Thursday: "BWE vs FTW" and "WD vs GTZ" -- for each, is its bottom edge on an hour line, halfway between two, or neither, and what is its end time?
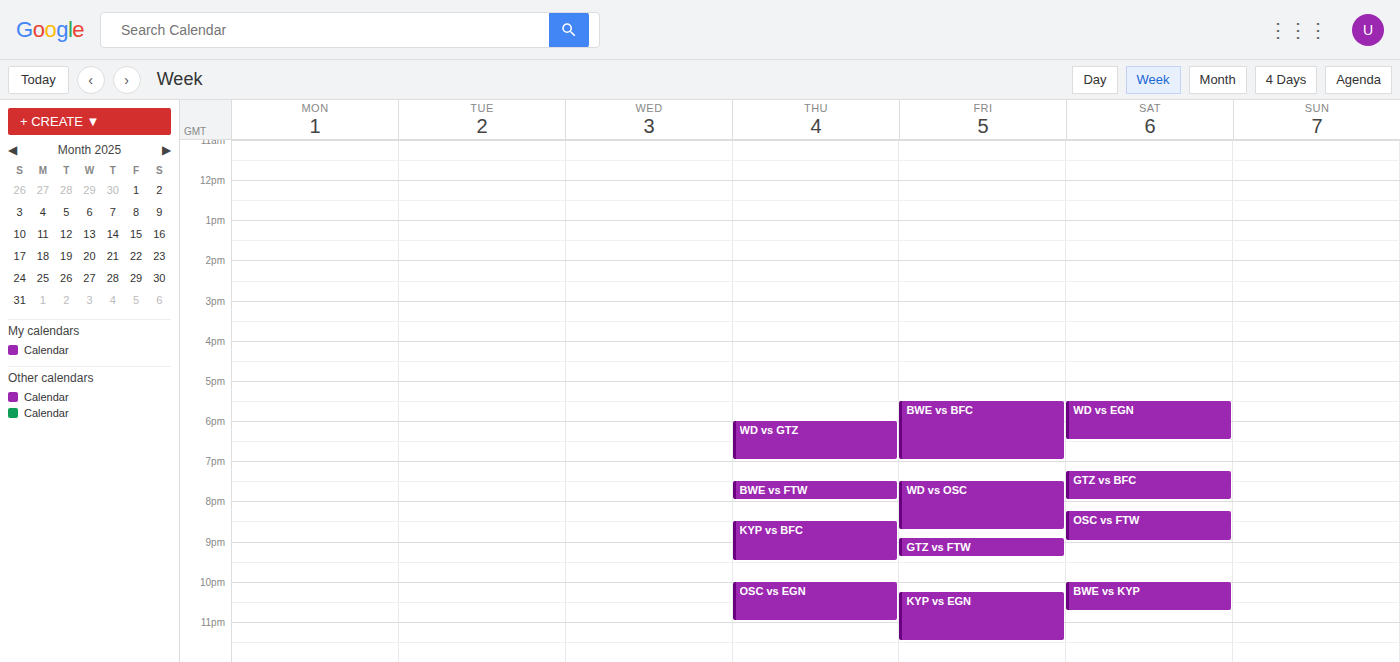
"BWE vs FTW": 8:00 PM, exactly on the 8 PM line. "WD vs GTZ": 7:00 PM, exactly on the 7 PM line.